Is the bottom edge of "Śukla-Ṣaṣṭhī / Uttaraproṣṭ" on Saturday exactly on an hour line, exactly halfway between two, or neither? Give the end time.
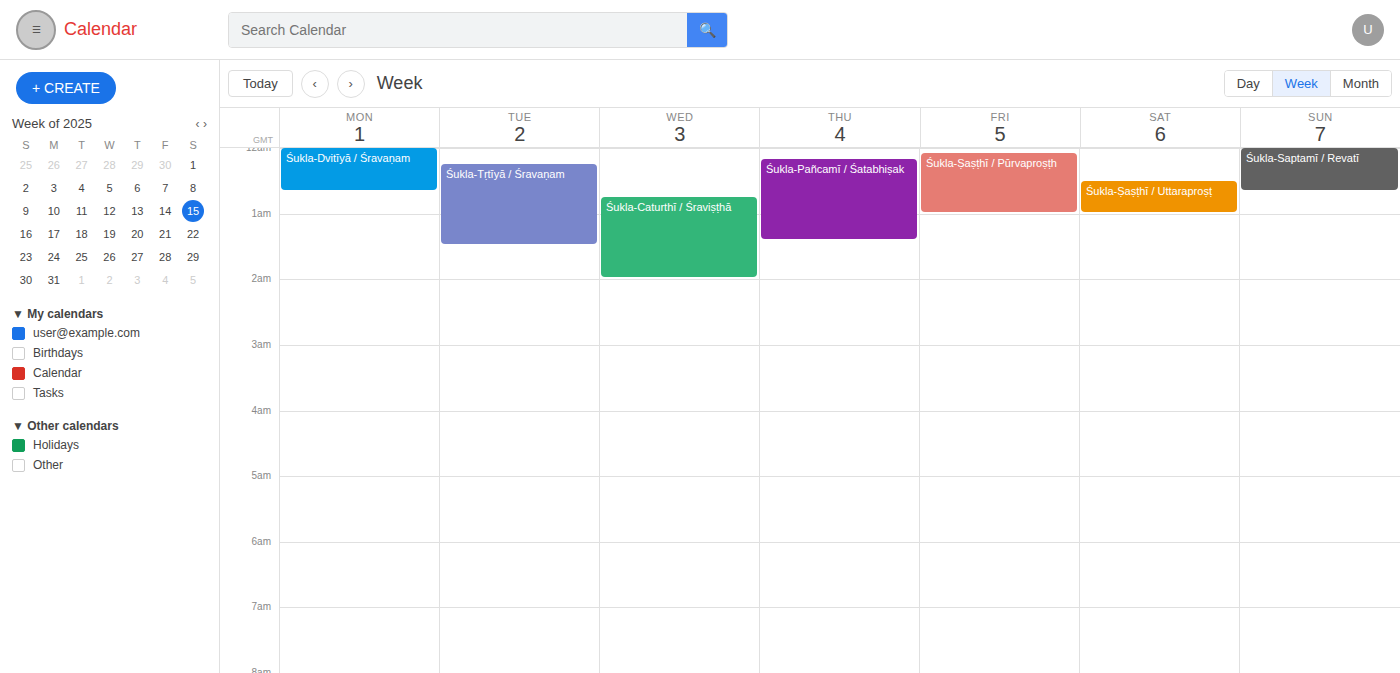
1:00 AM -- exactly on the 1 AM line.